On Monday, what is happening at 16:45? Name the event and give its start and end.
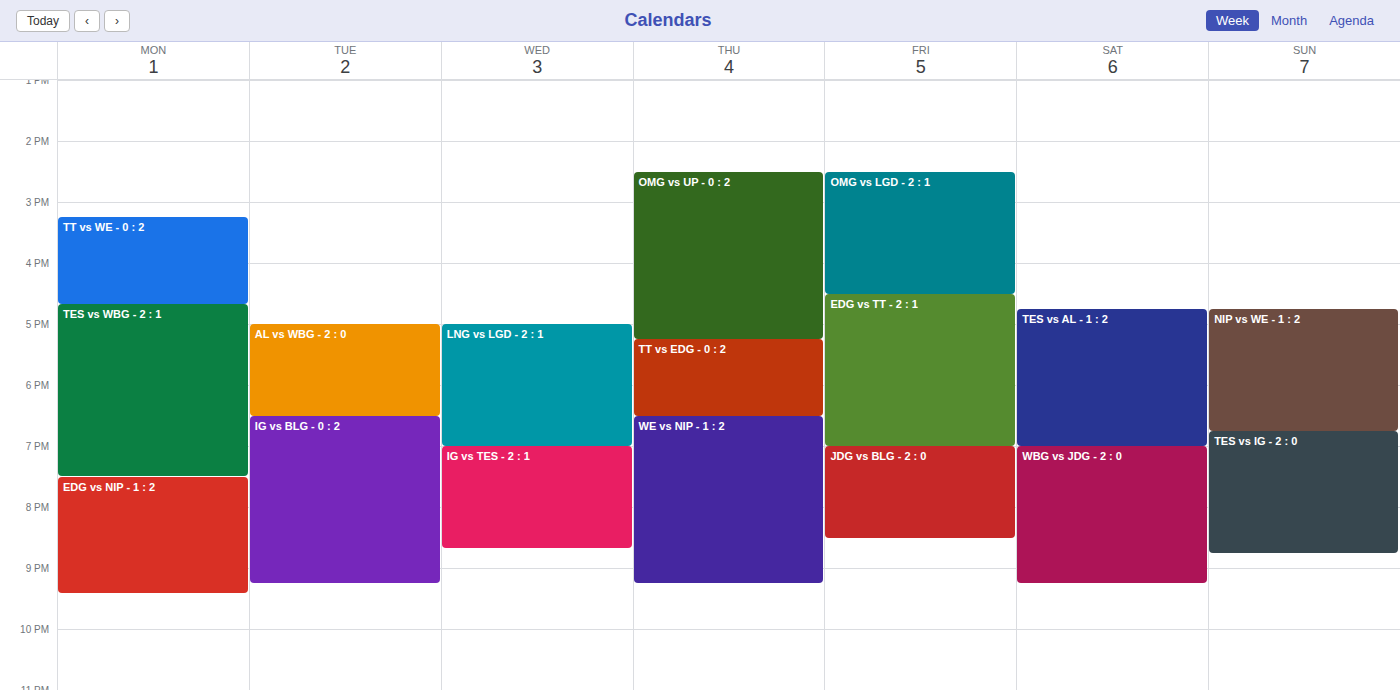
"TES vs WBG - 2 : 1", 16:40 to 19:30